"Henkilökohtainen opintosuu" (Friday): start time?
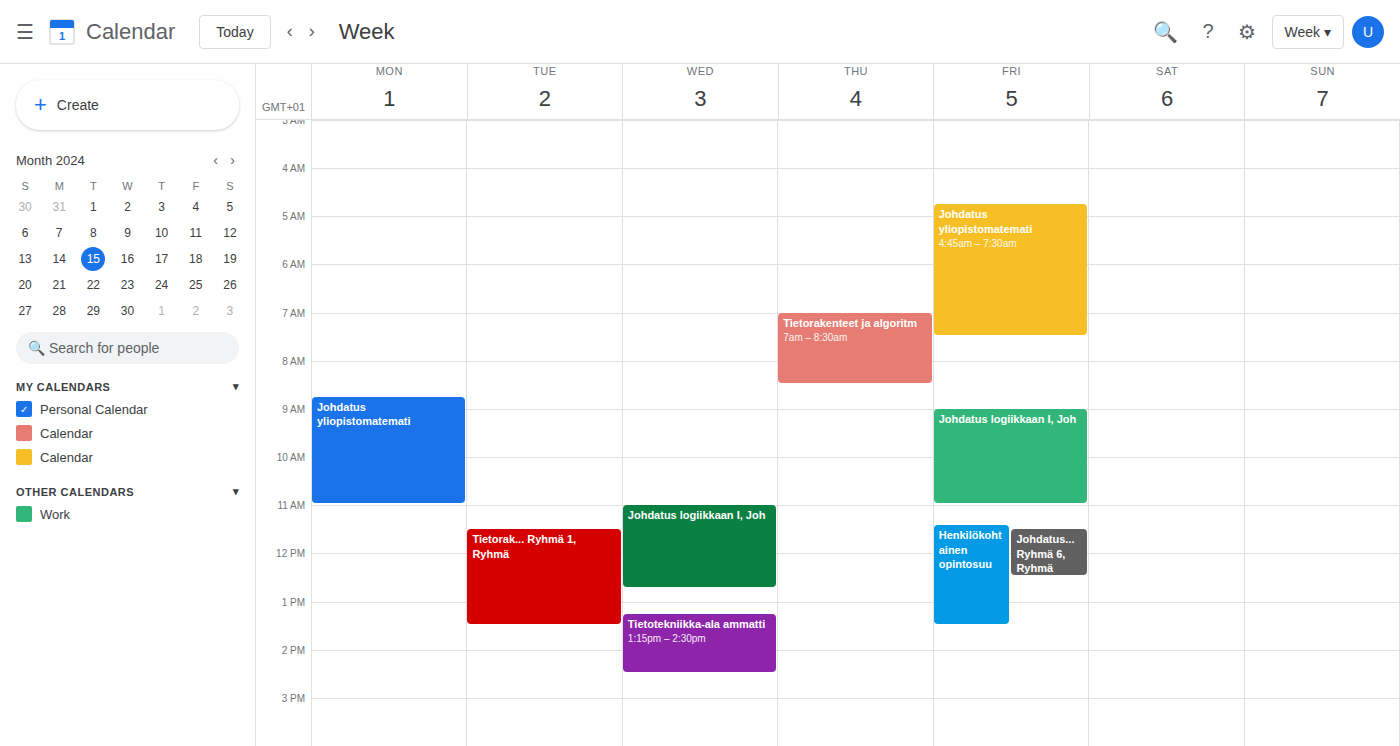
11:25 AM